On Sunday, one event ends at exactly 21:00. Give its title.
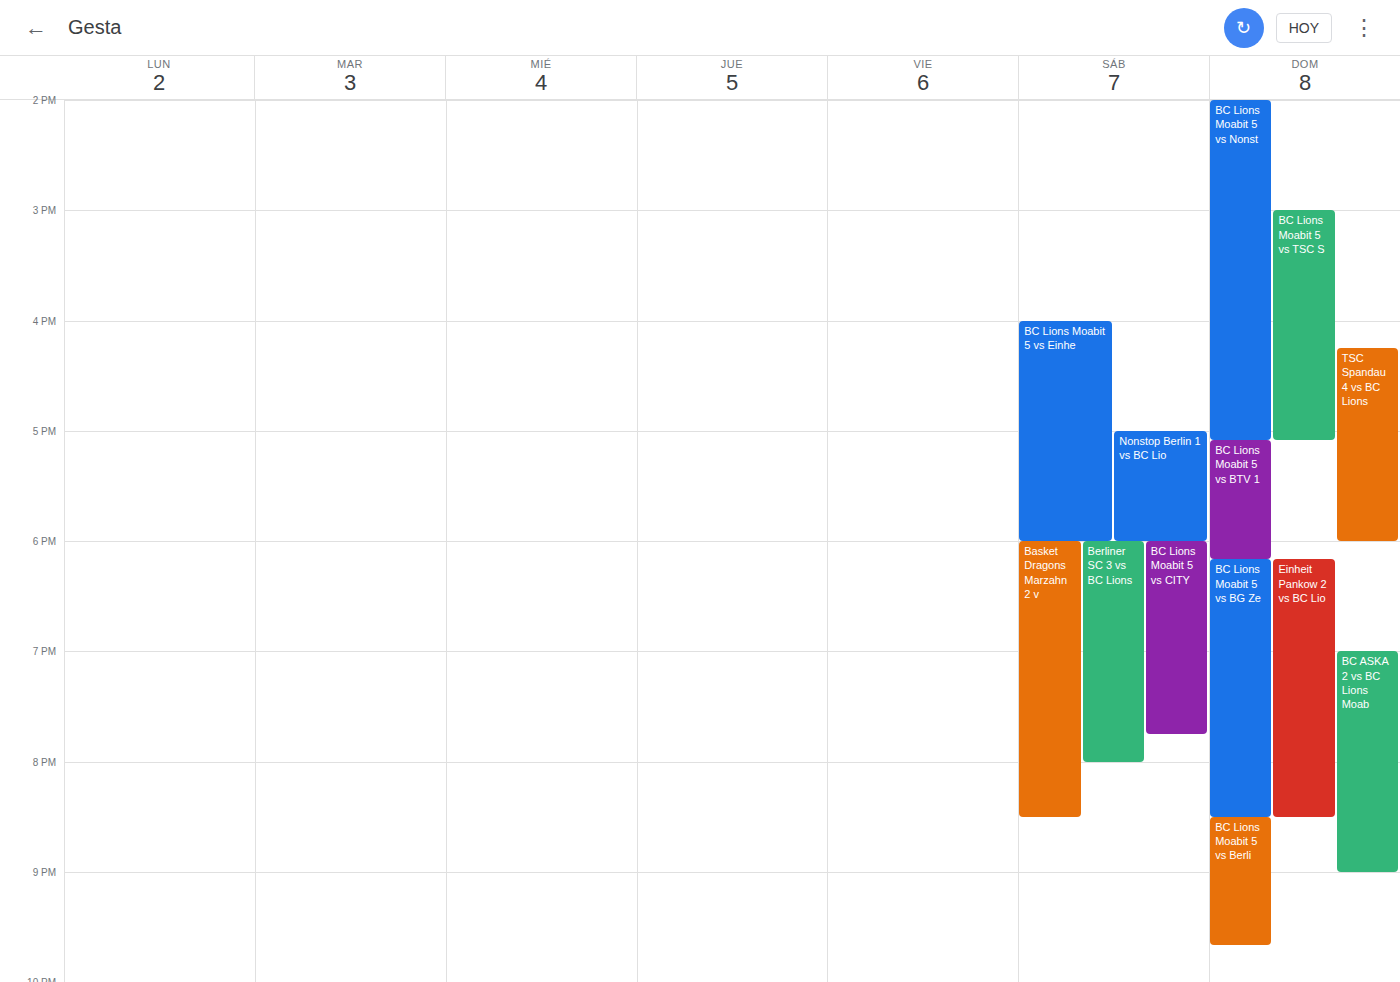
"BC ASKA 2 vs BC Lions Moab"